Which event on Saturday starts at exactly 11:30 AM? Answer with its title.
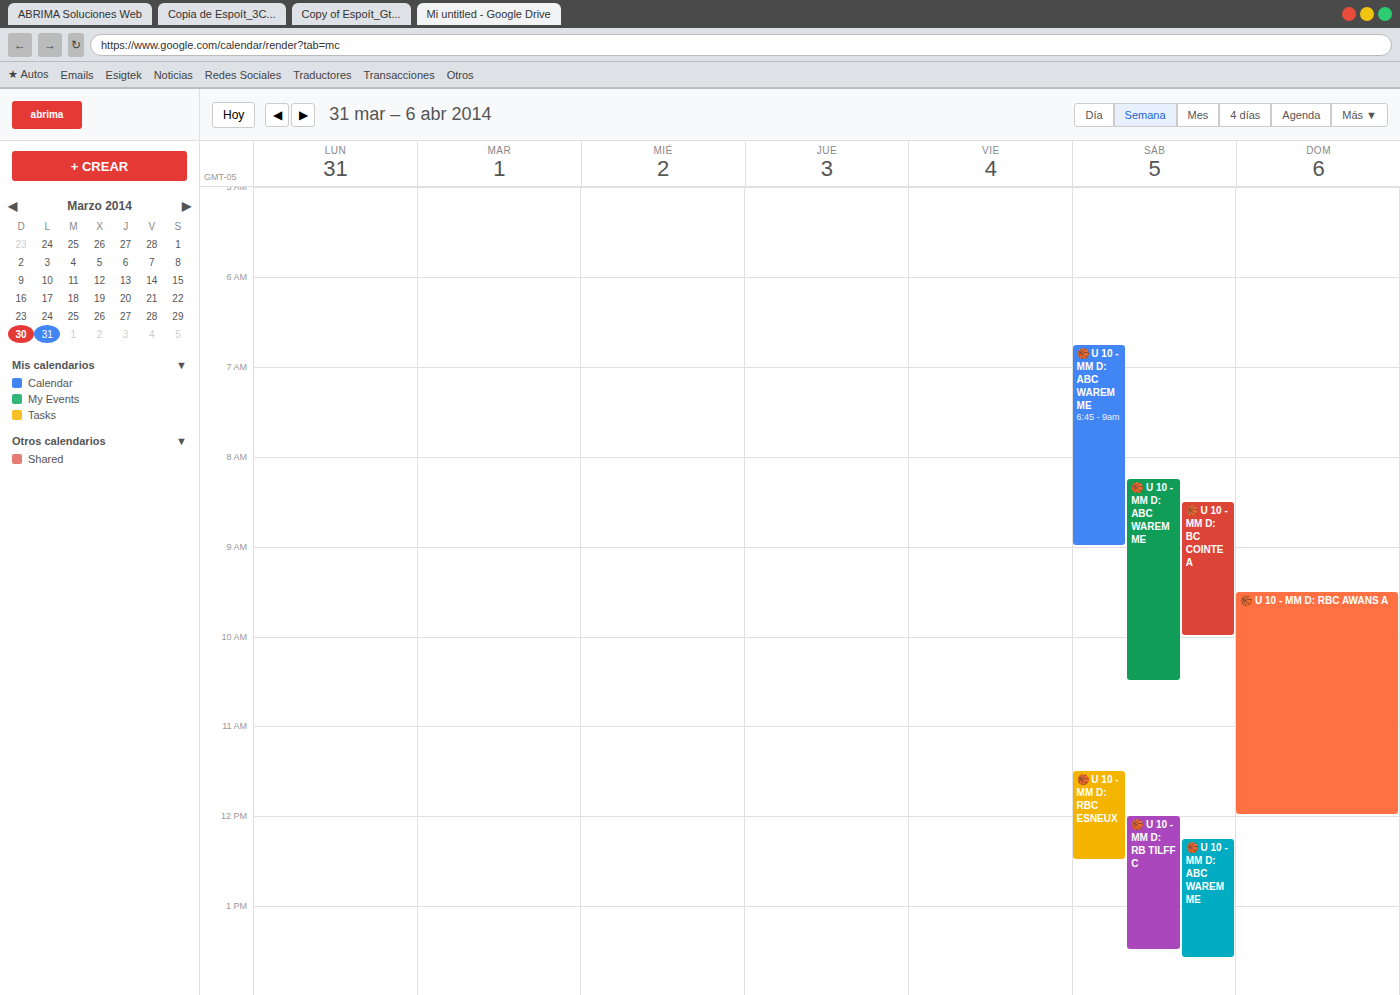
"🏀 U 10 - MM D: RBC ESNEUX"